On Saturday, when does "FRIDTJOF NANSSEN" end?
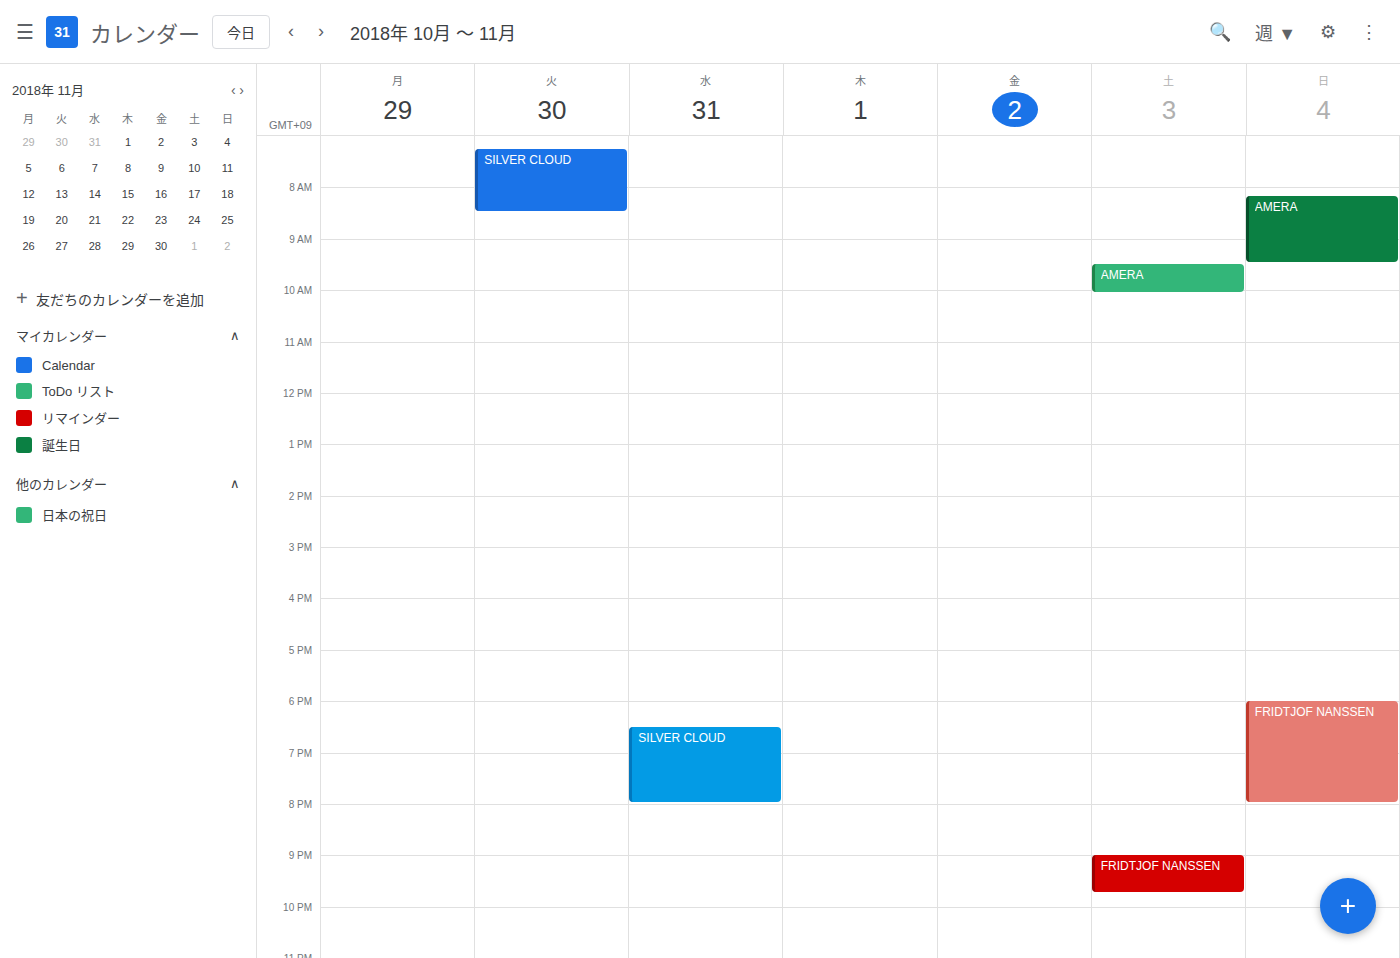
9:45 PM